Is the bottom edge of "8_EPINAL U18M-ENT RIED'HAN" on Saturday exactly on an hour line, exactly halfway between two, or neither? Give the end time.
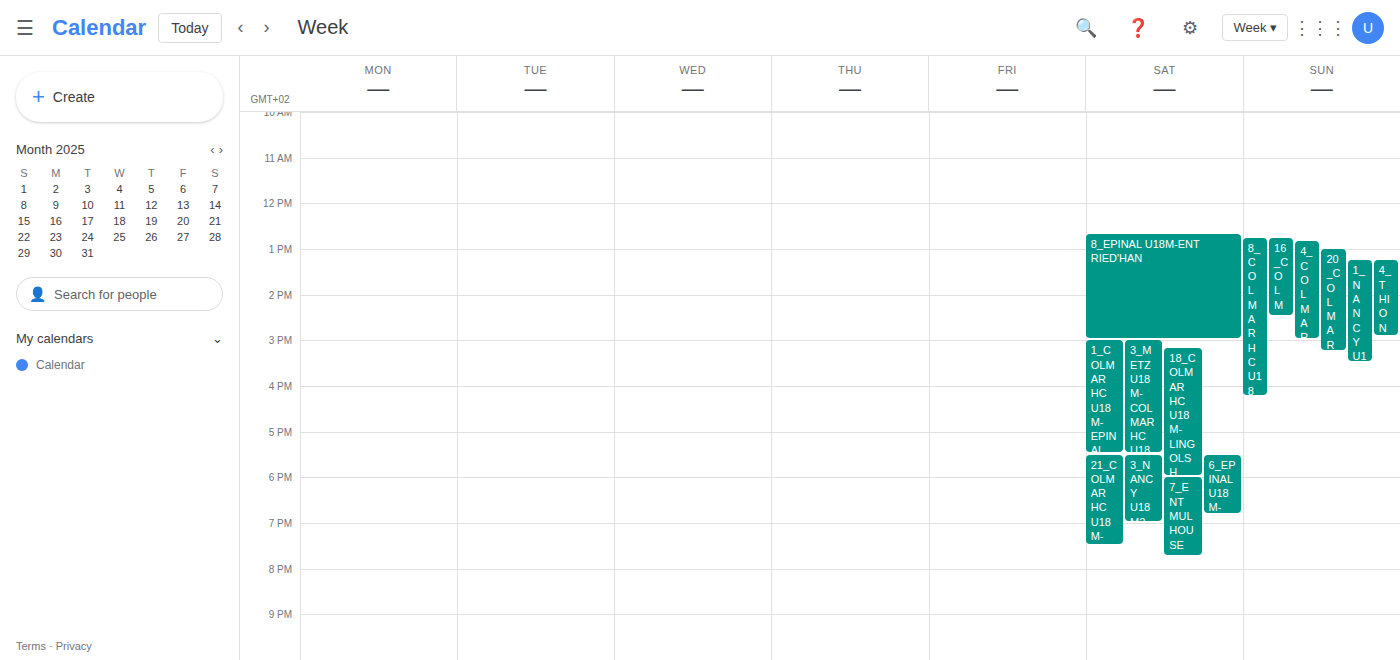
3:00 PM -- exactly on the 3 PM line.